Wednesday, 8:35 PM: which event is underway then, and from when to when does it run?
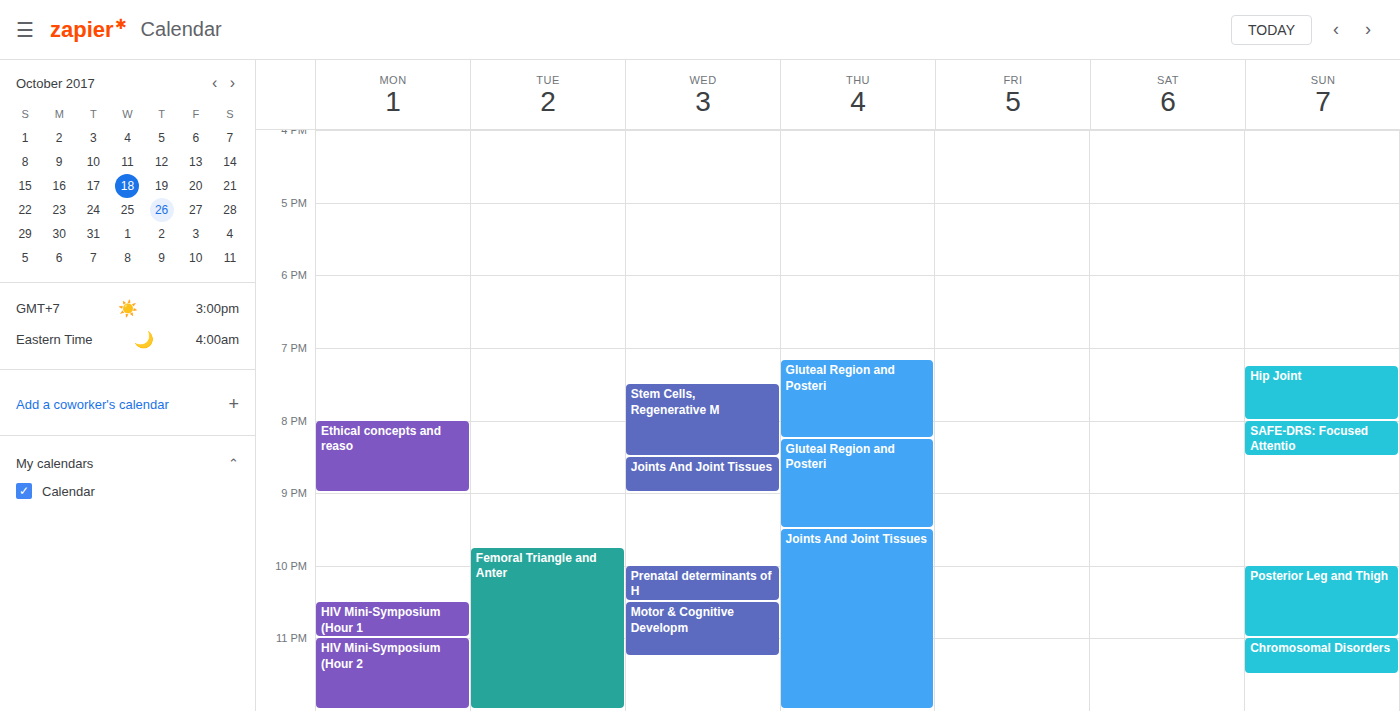
"Joints And Joint Tissues", 8:30 PM to 9:00 PM